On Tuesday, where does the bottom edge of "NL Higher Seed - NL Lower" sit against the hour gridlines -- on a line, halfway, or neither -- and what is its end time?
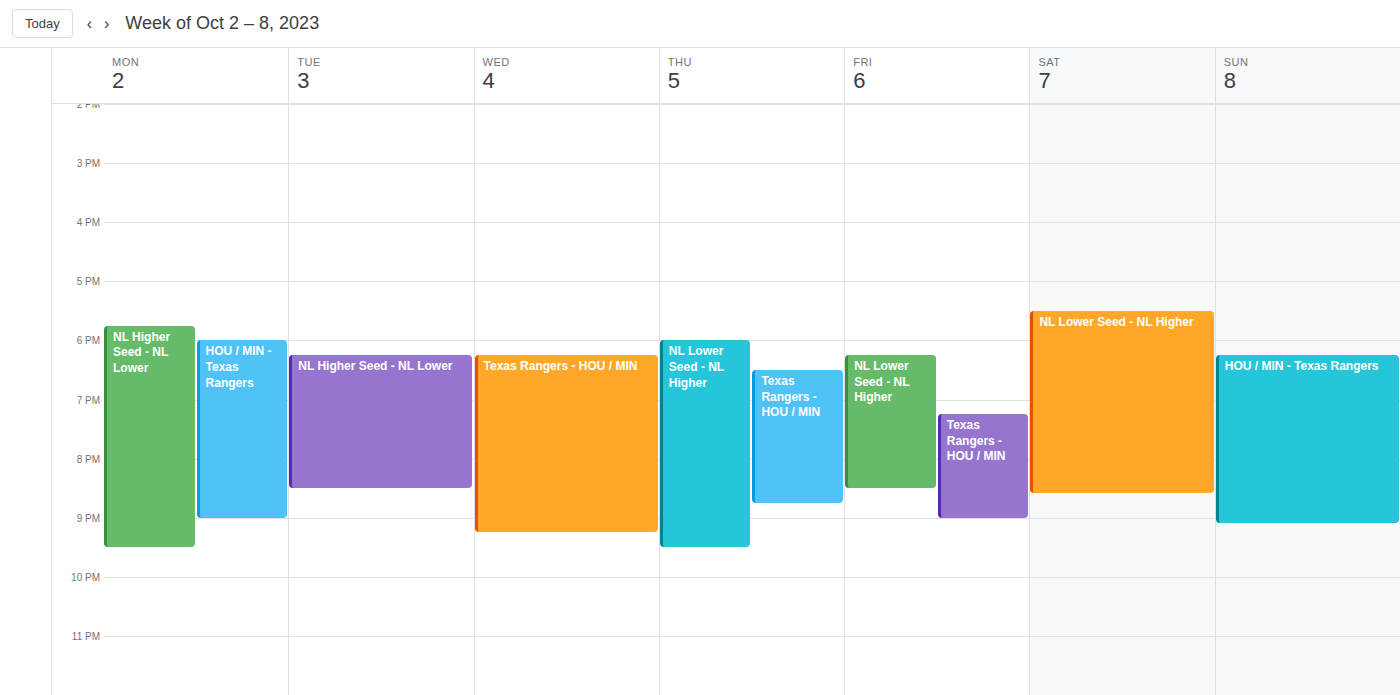
8:30 PM -- halfway between the 8 PM and 9 PM lines.